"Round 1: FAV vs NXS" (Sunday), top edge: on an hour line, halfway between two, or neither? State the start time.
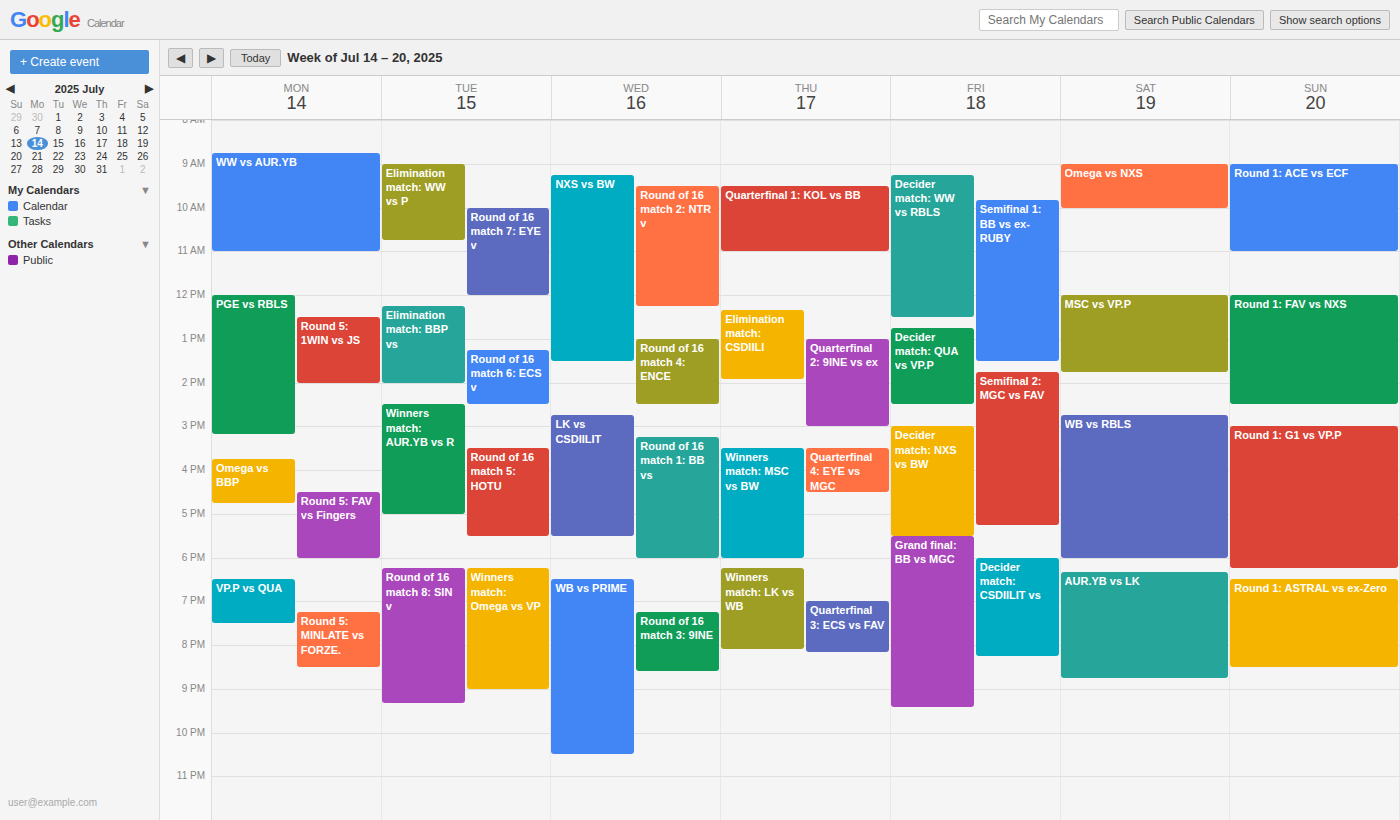
12:00 PM -- exactly on the 12 PM line.